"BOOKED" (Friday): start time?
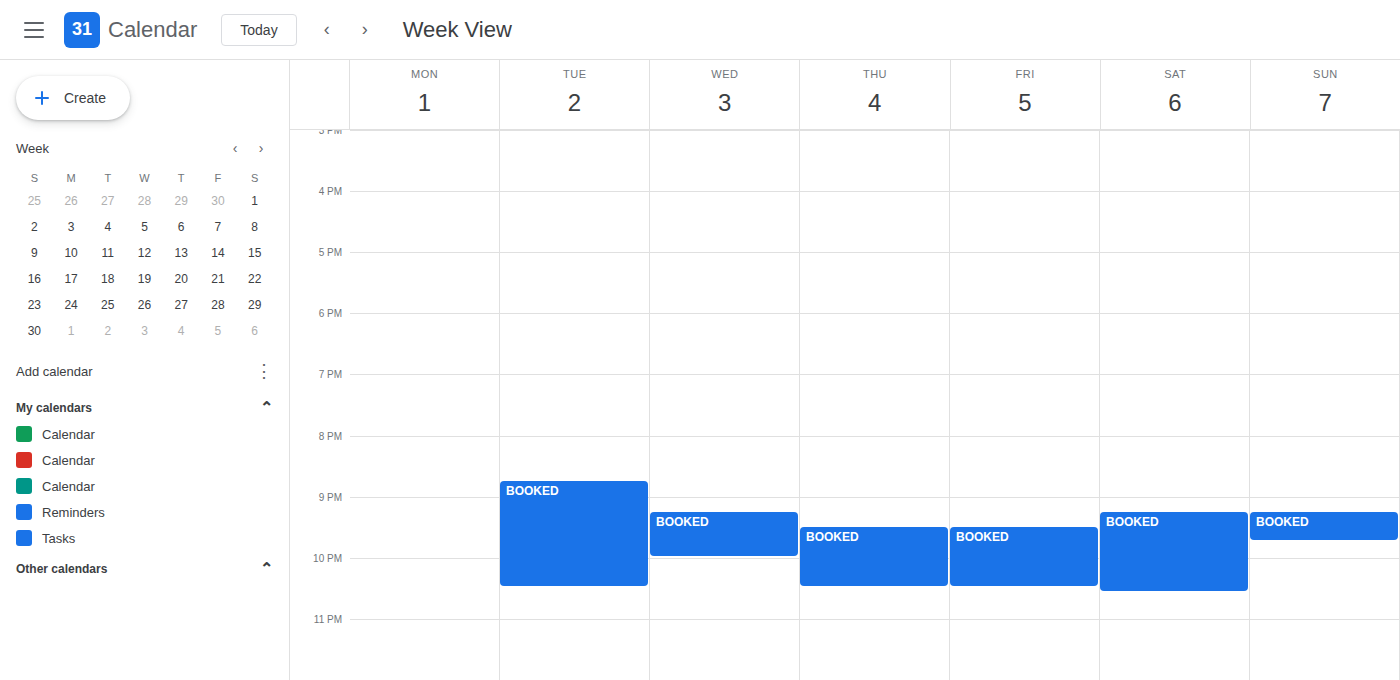
21:30